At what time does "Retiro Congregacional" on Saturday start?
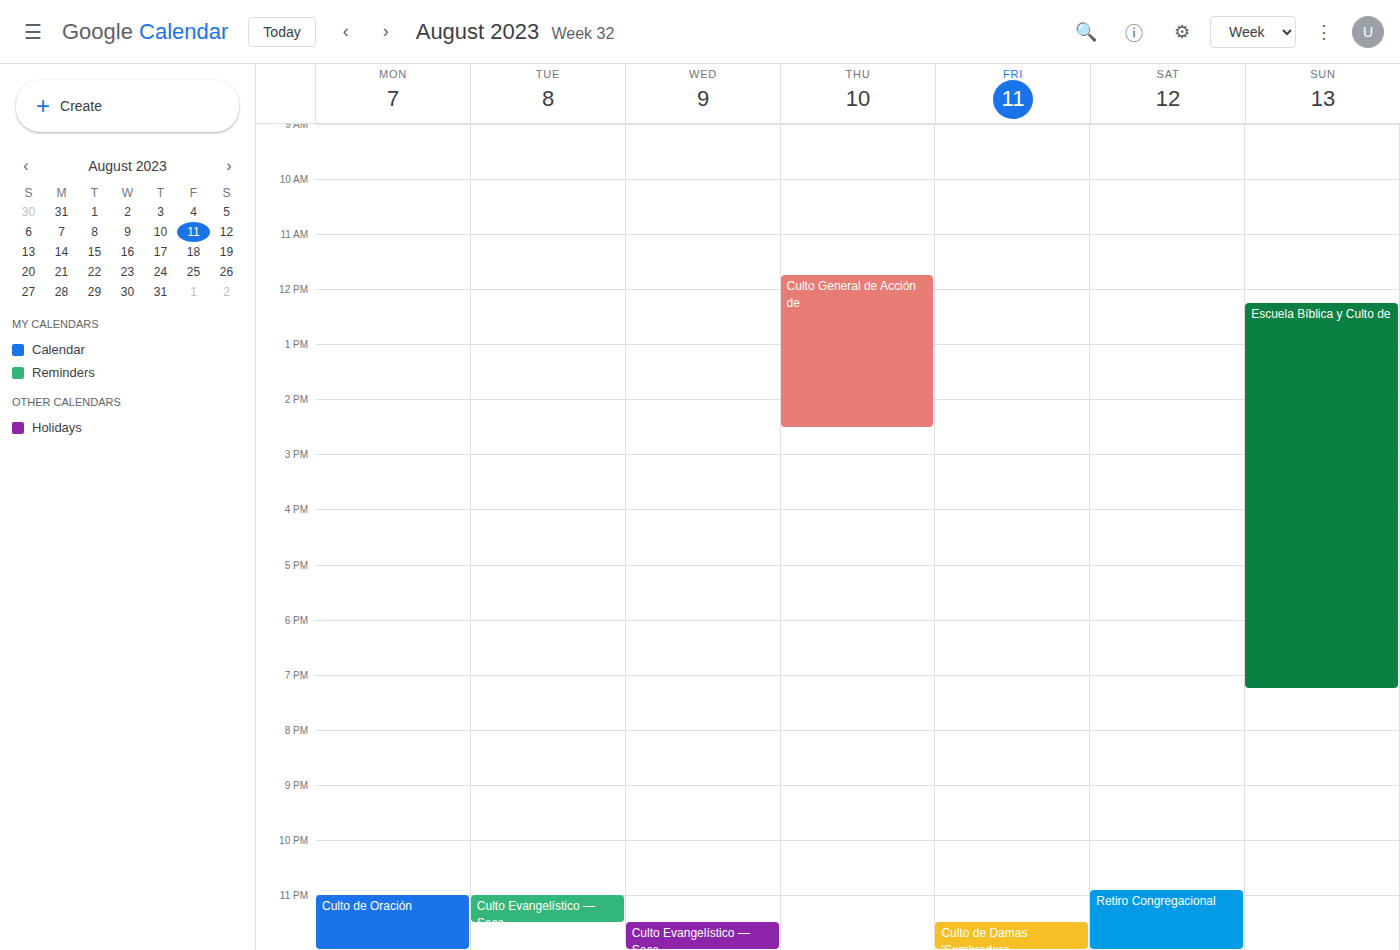
22:55